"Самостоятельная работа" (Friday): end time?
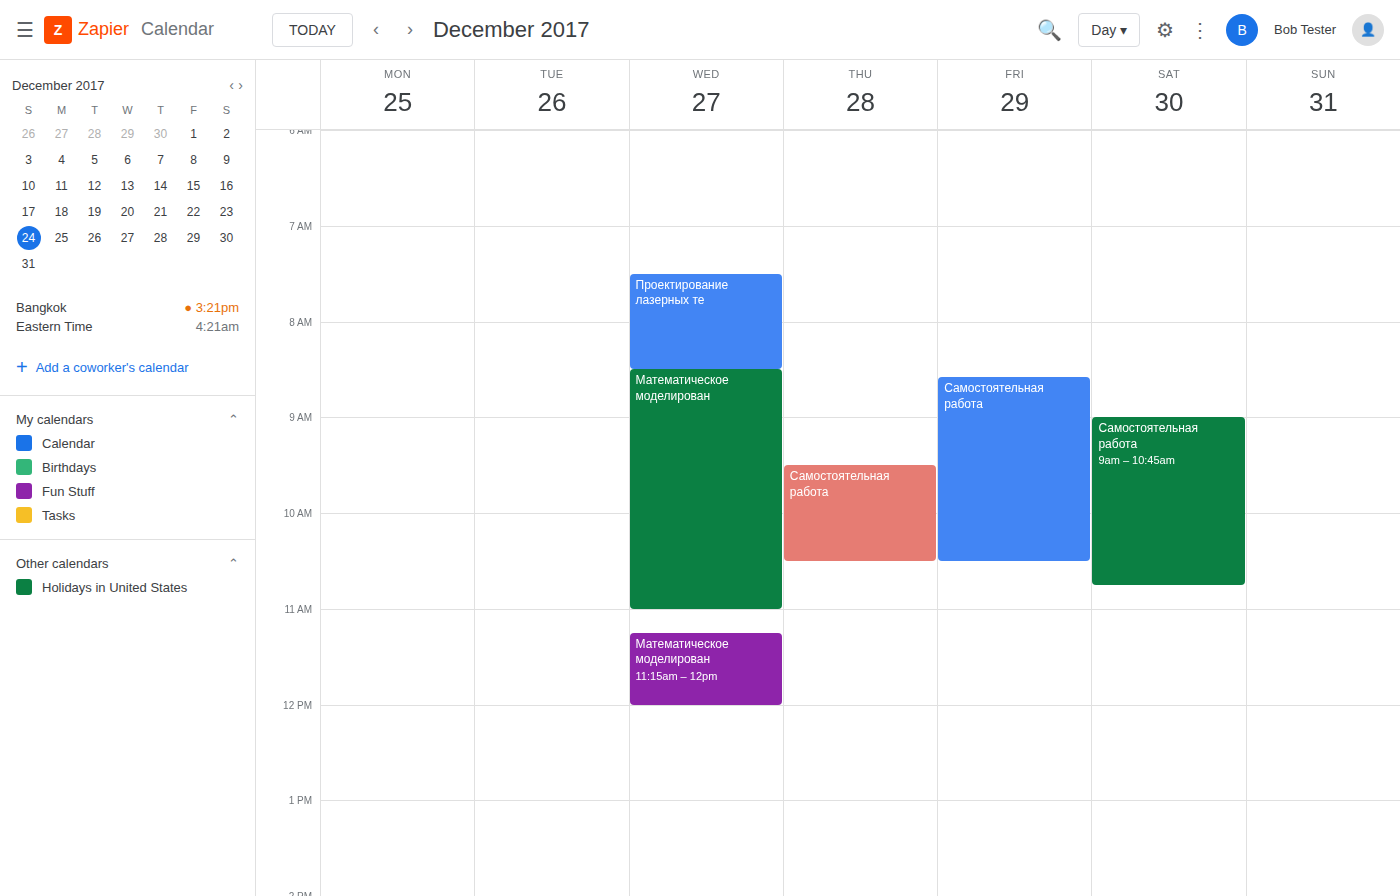
10:30 AM